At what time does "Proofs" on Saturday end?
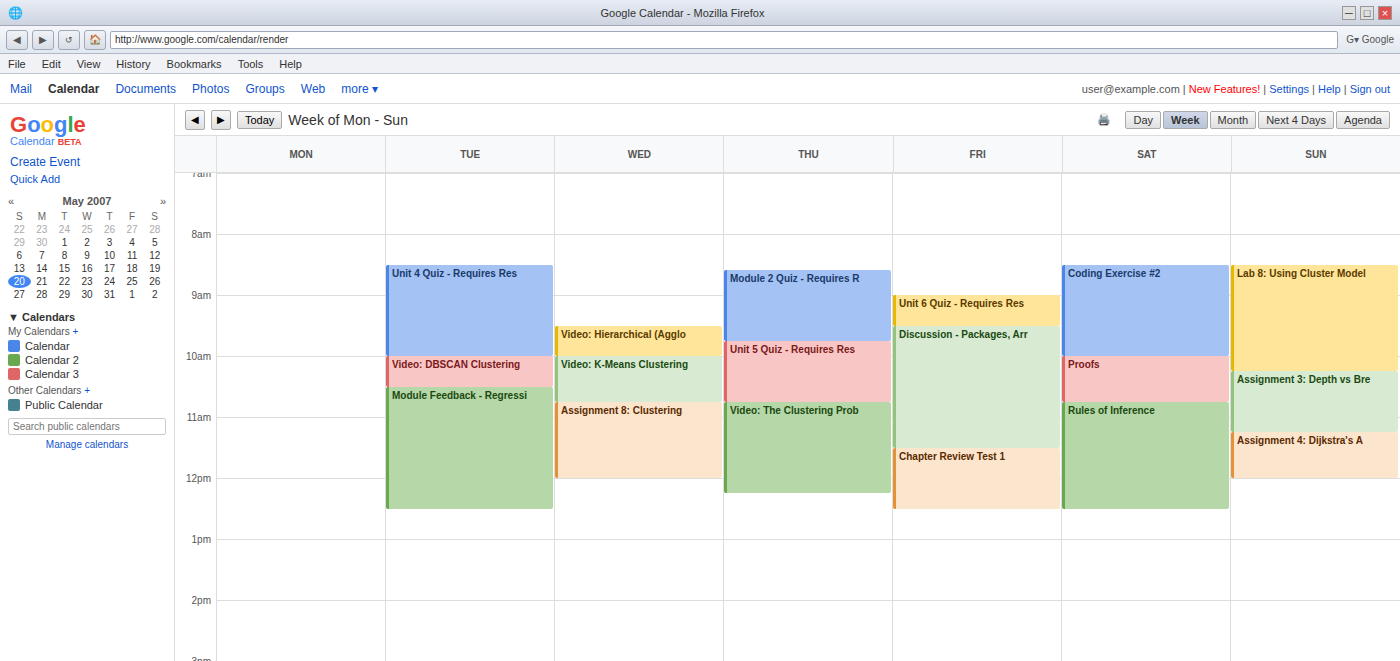
10:45 AM